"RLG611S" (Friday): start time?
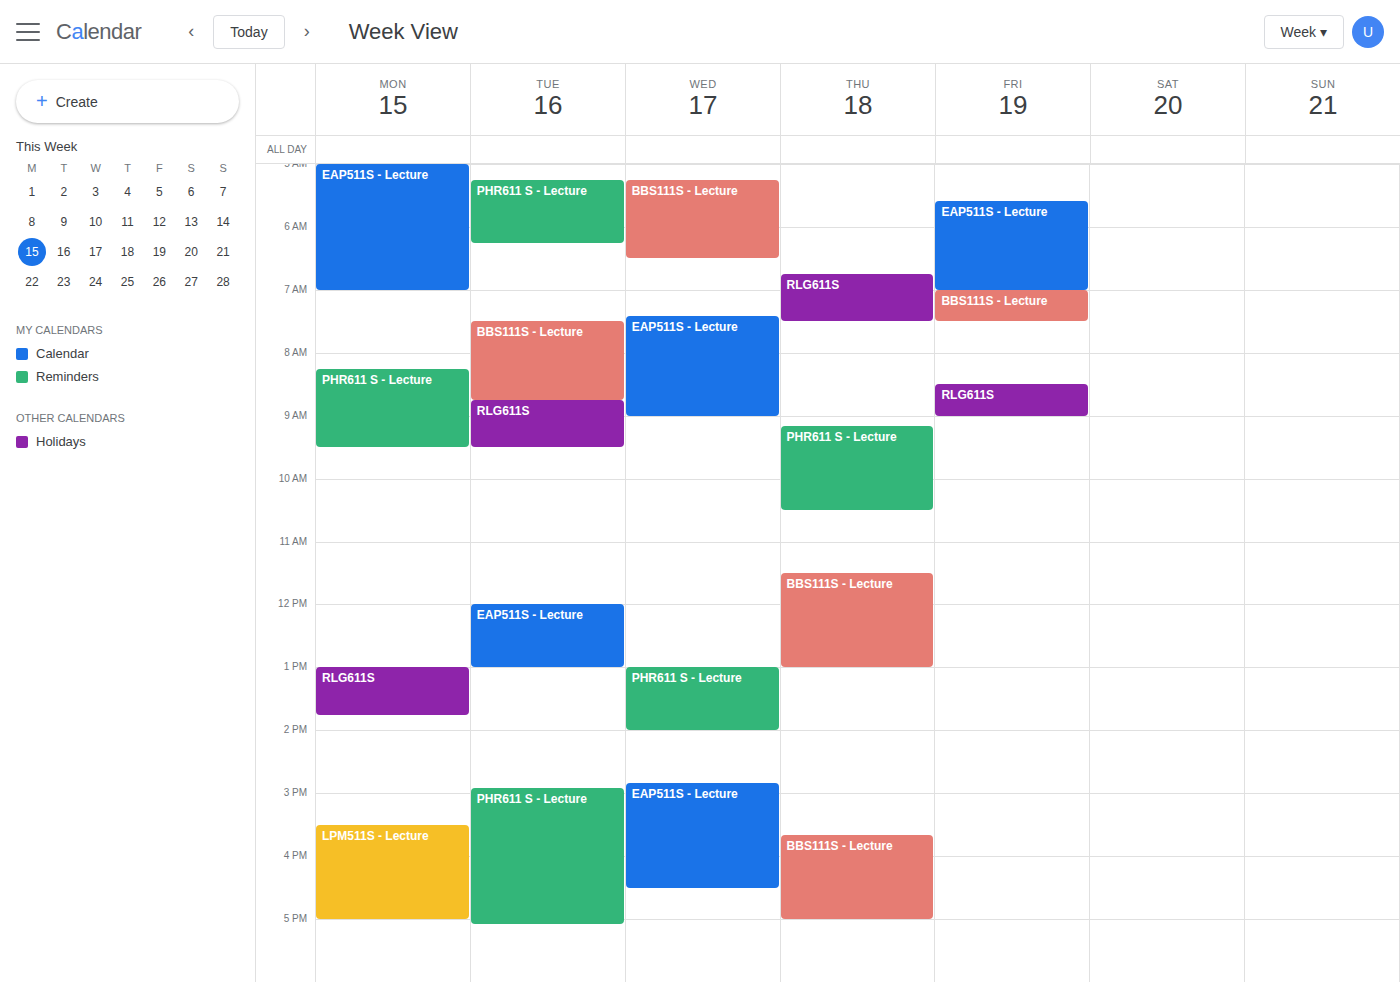
8:30 AM